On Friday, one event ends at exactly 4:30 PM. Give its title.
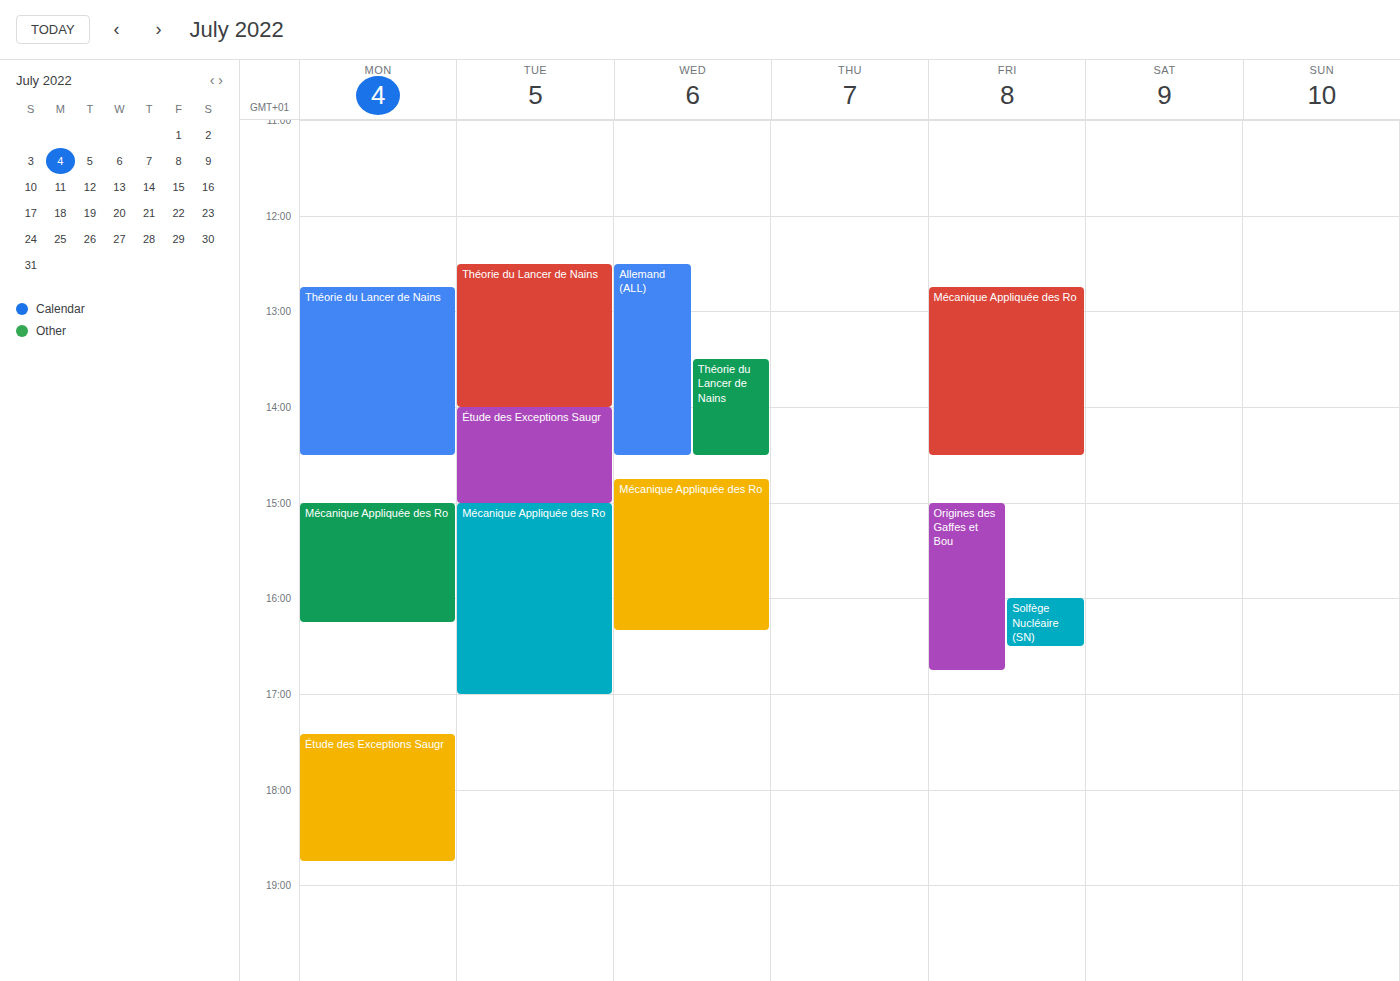
"Solfège Nucléaire (SN)"